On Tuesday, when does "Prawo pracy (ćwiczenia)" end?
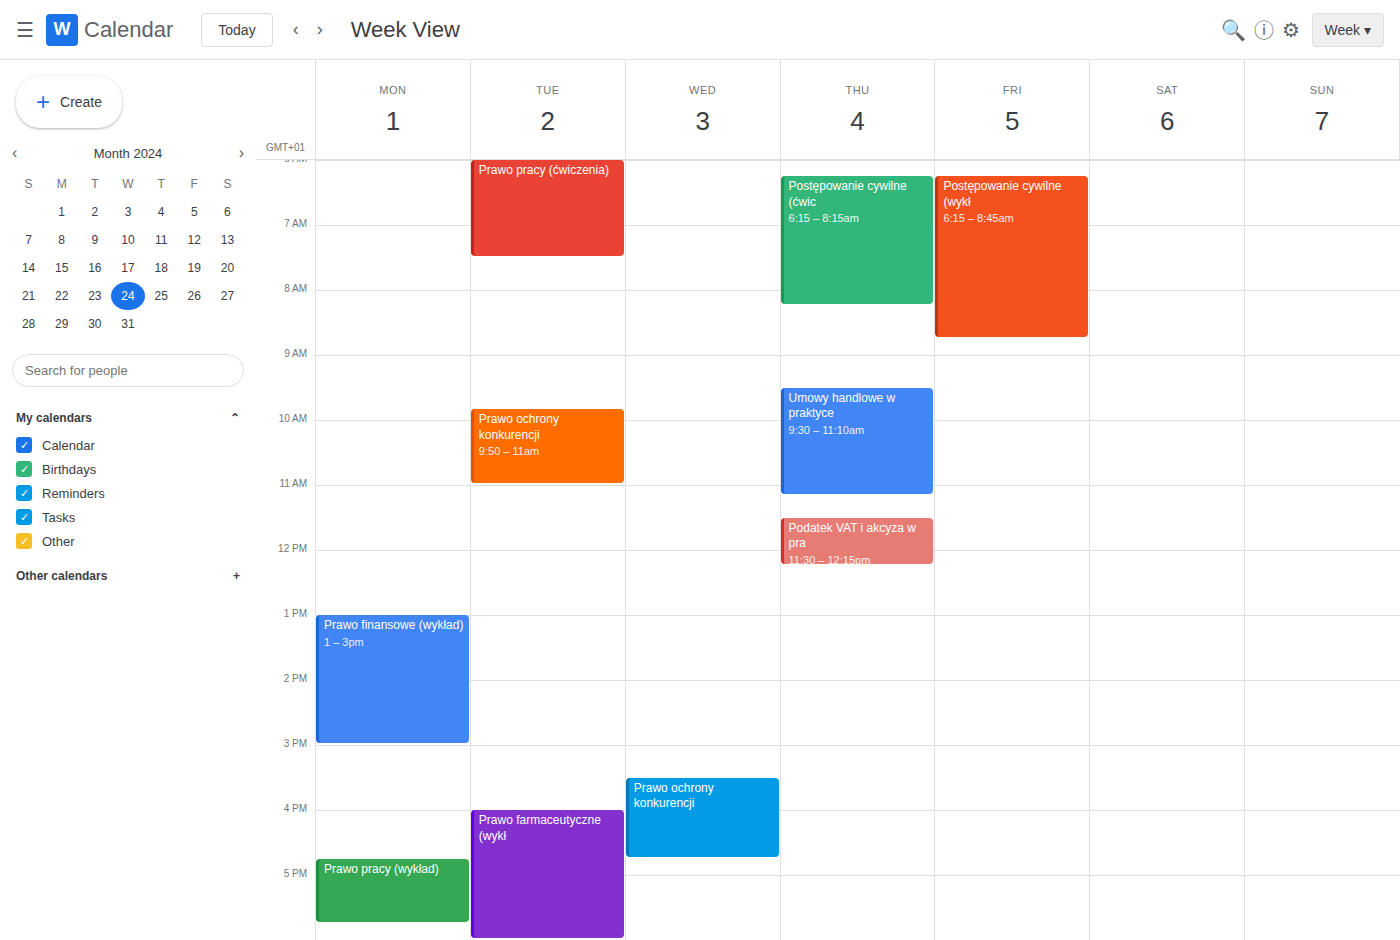
7:30 AM